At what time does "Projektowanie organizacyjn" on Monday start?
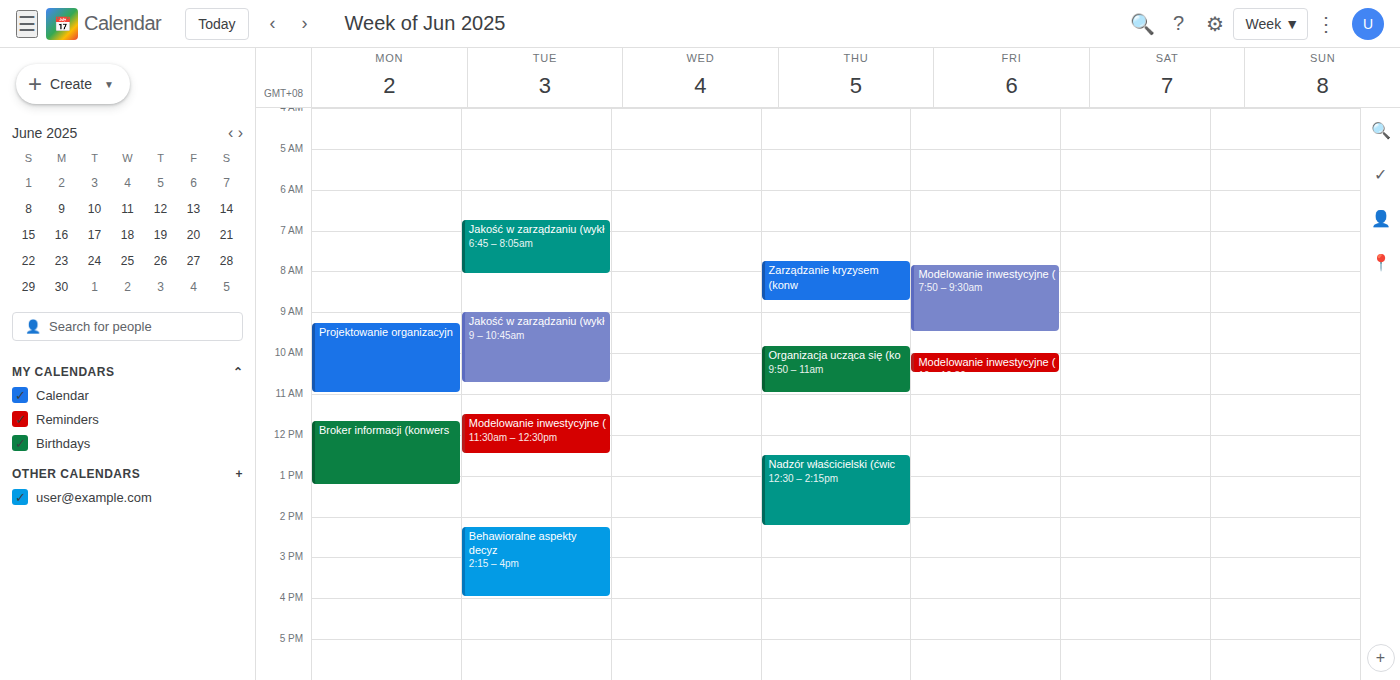
9:15 AM